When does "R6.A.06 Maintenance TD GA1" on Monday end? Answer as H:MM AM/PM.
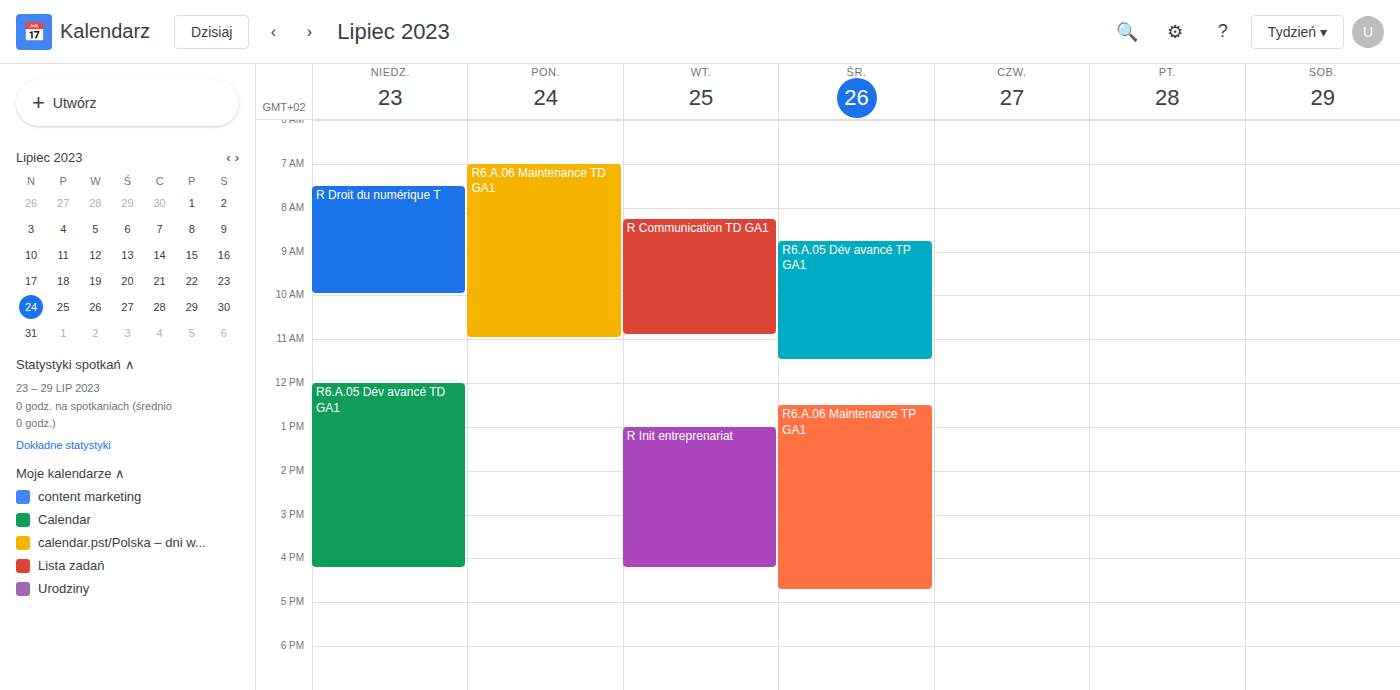
11:00 AM